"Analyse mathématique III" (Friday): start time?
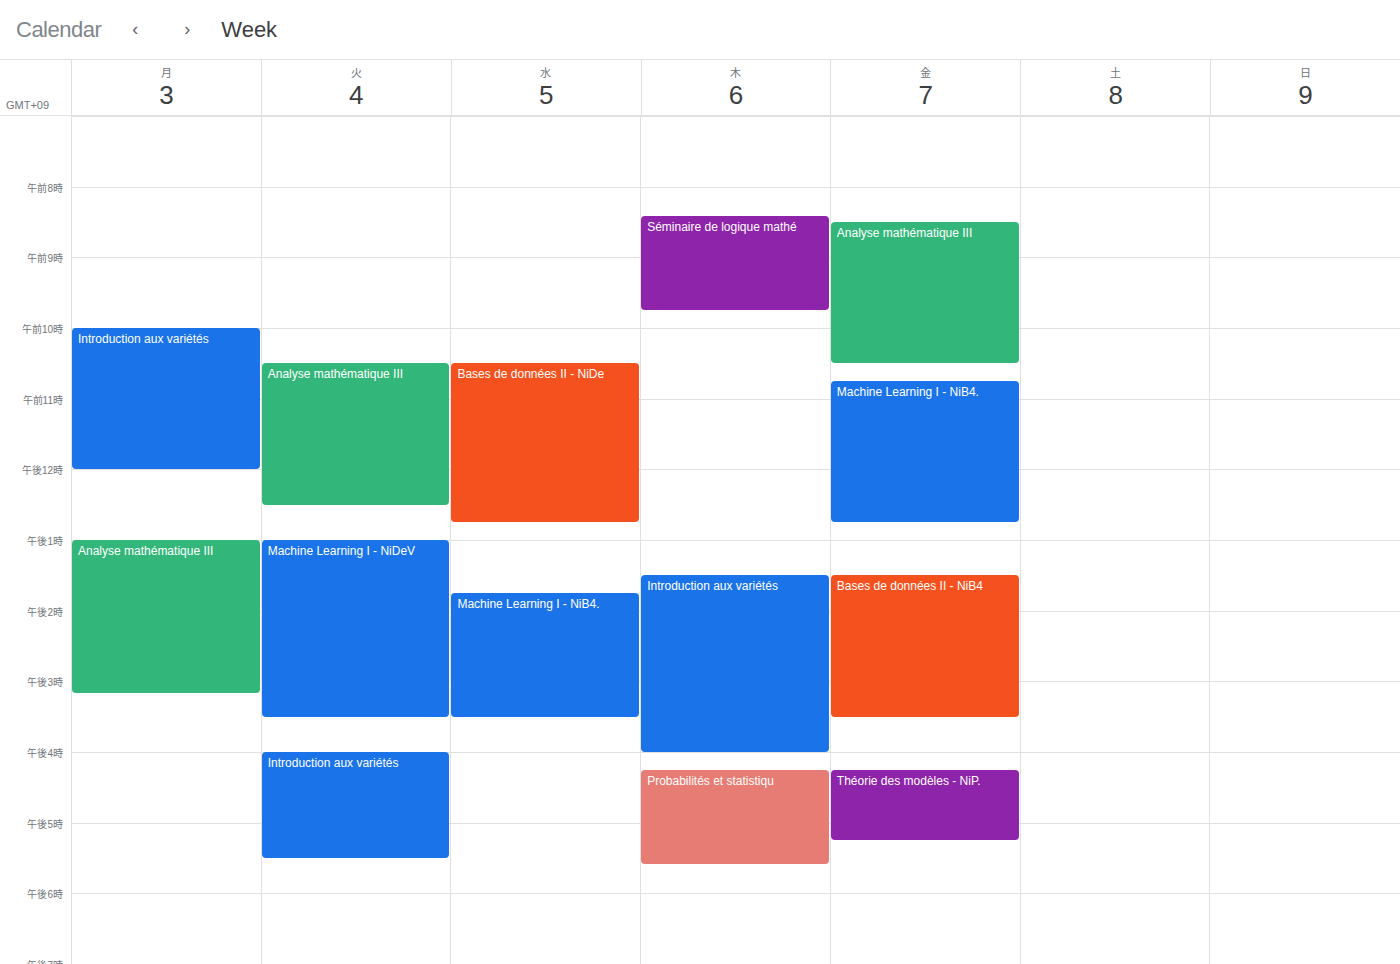
8:30 AM